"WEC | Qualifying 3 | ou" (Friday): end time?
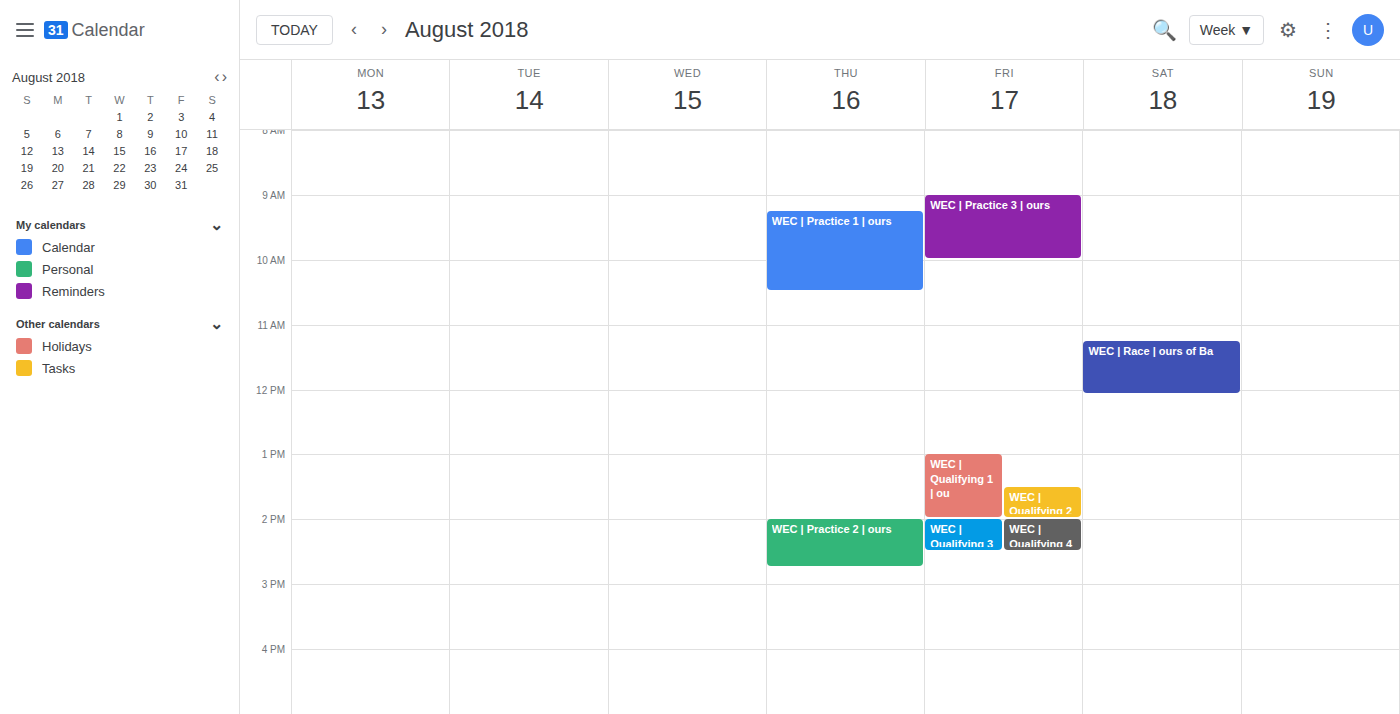
14:30